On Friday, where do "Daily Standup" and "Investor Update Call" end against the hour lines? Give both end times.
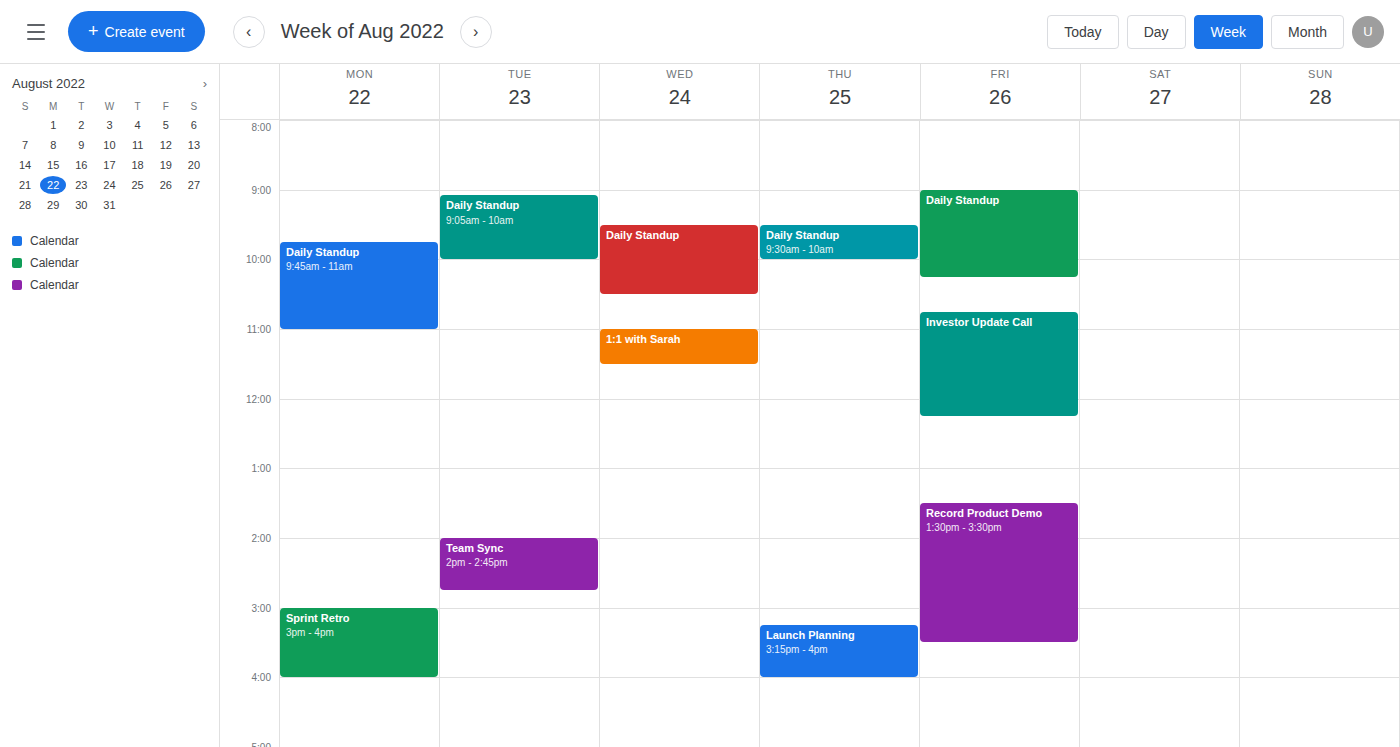
"Daily Standup": 10:15 AM, neither: a quarter of the way from the 10 AM line to the 11 AM line. "Investor Update Call": 12:15 PM, neither: a quarter of the way from the 12 PM line to the 1 PM line.